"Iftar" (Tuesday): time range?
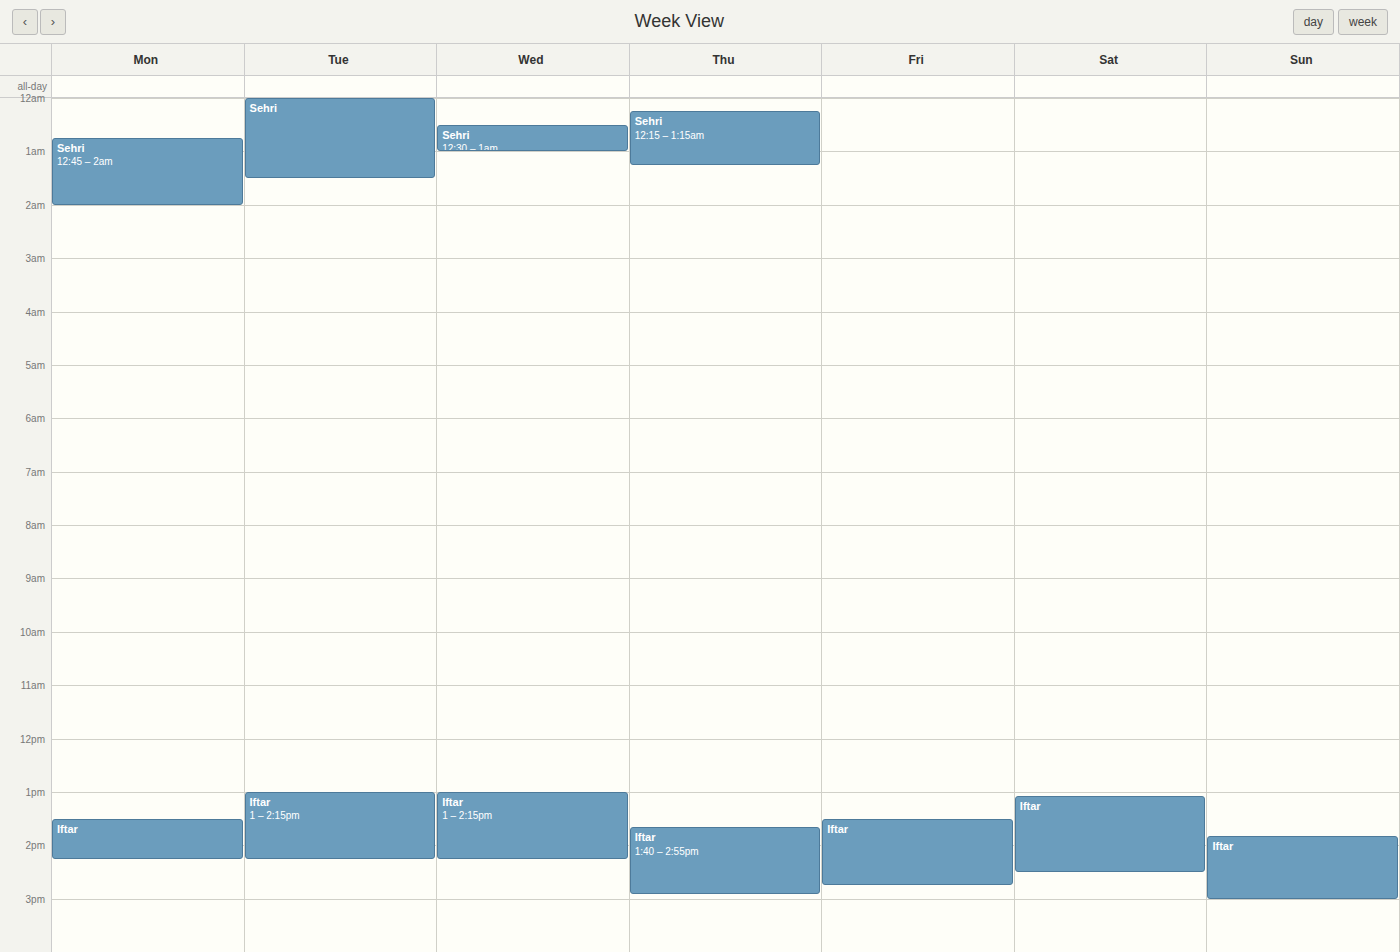
1:00 PM to 2:15 PM